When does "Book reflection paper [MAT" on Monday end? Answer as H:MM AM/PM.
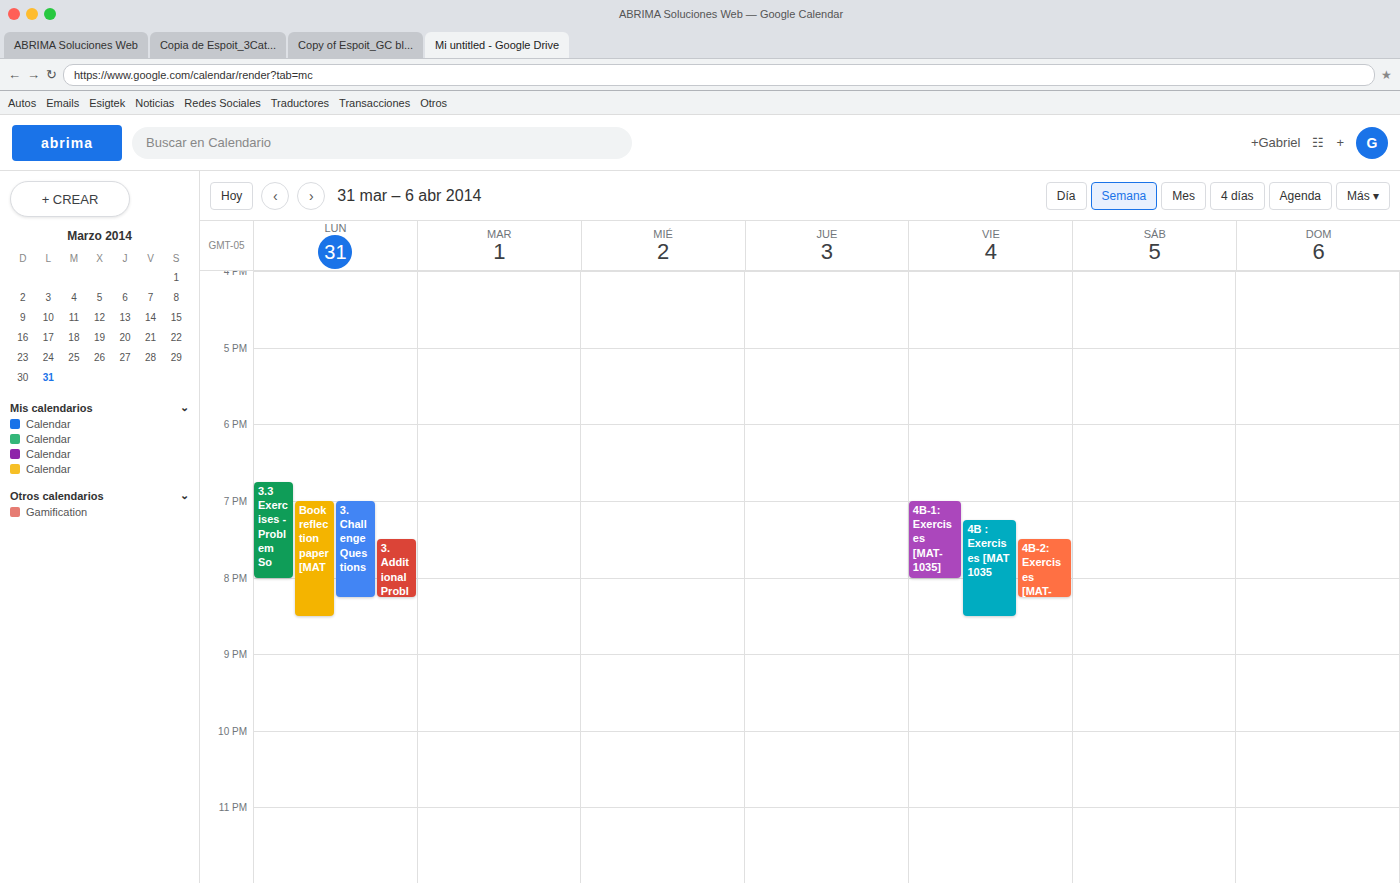
8:30 PM